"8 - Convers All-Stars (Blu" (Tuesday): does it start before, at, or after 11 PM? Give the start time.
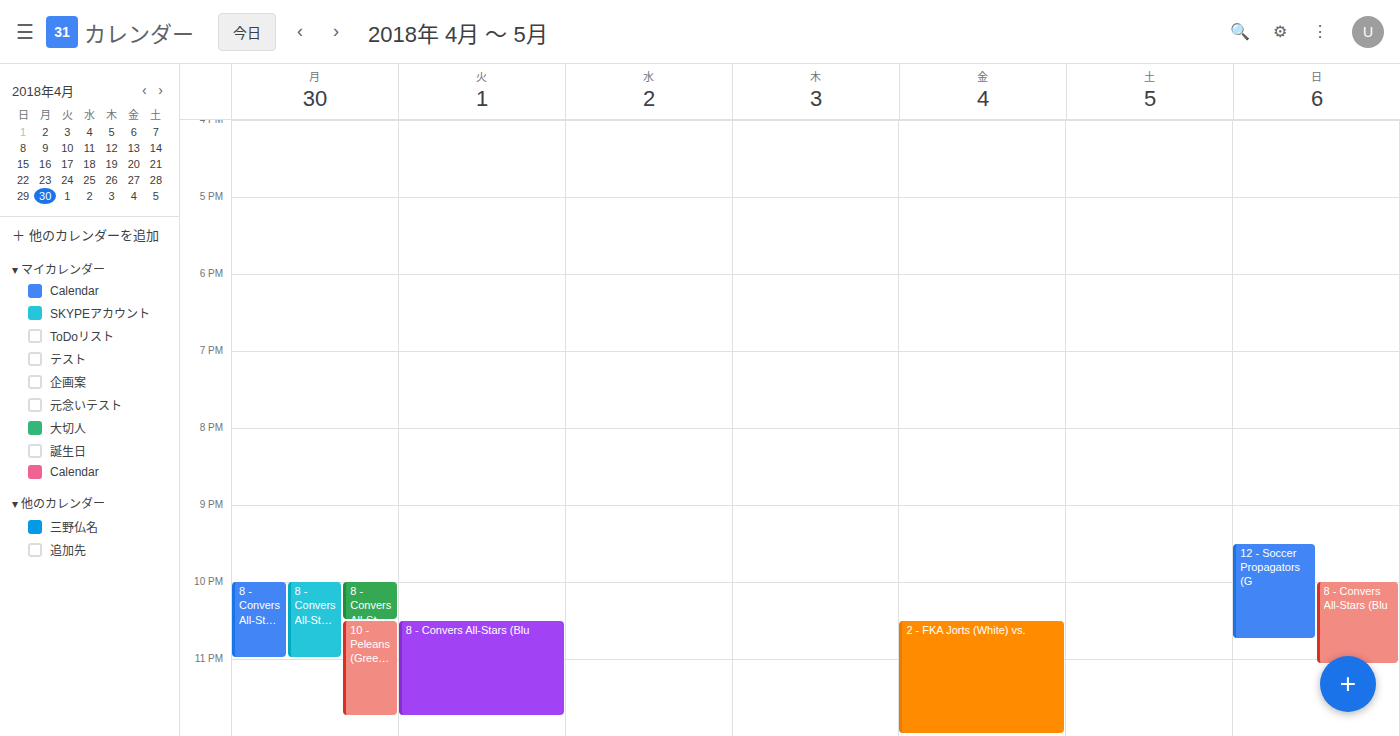
10:30 PM -- before 11 PM, 30 minutes above the 11 PM line.